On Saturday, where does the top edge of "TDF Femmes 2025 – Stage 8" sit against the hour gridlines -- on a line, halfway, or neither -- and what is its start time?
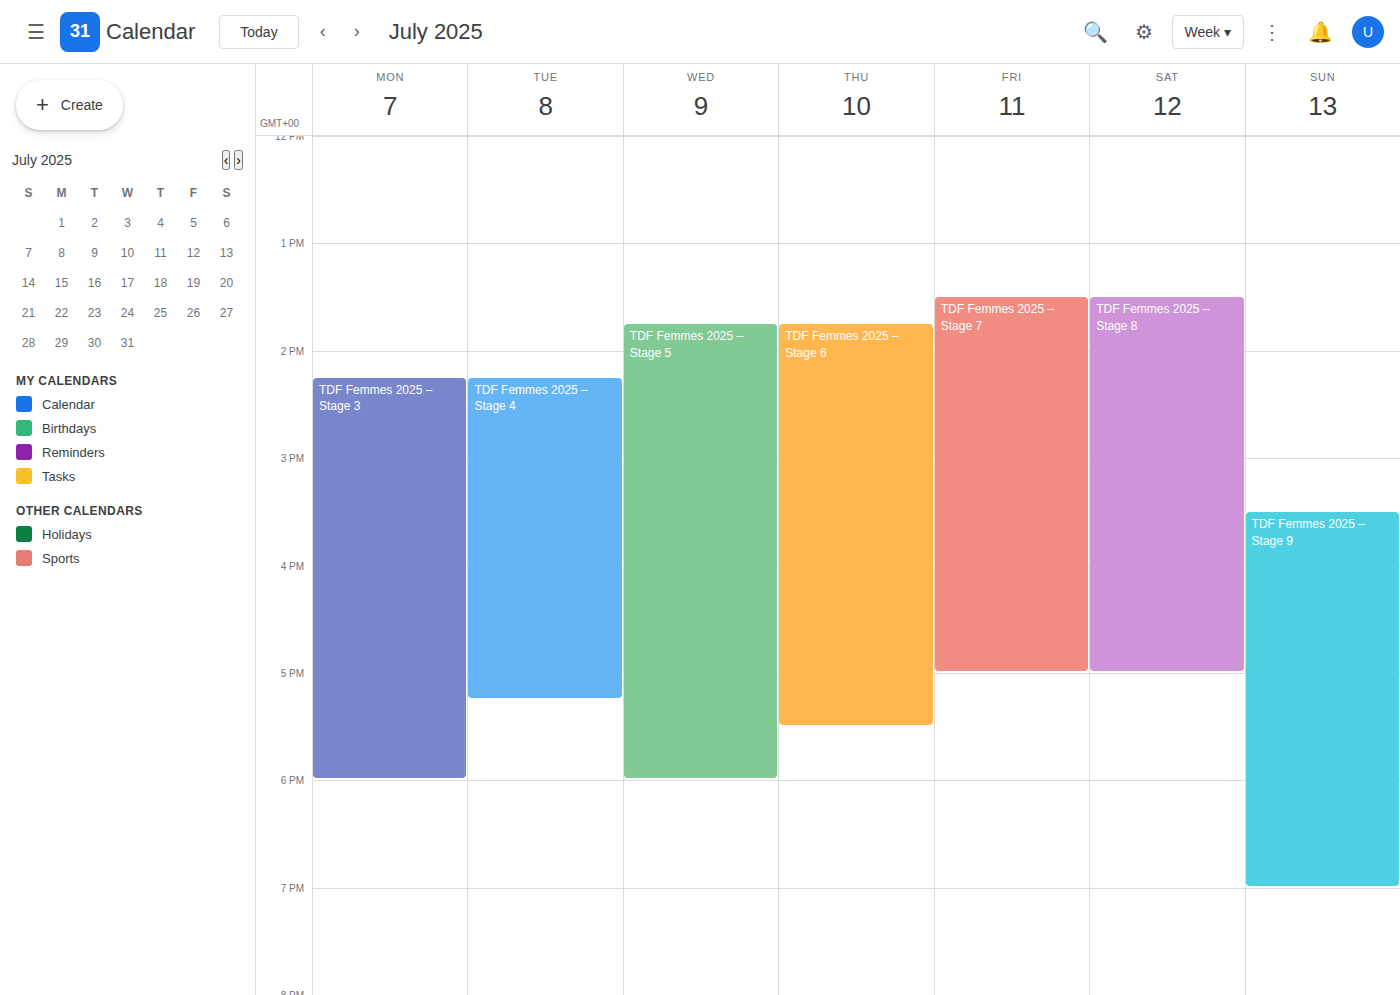
1:30 PM -- halfway between the 1 PM and 2 PM lines.